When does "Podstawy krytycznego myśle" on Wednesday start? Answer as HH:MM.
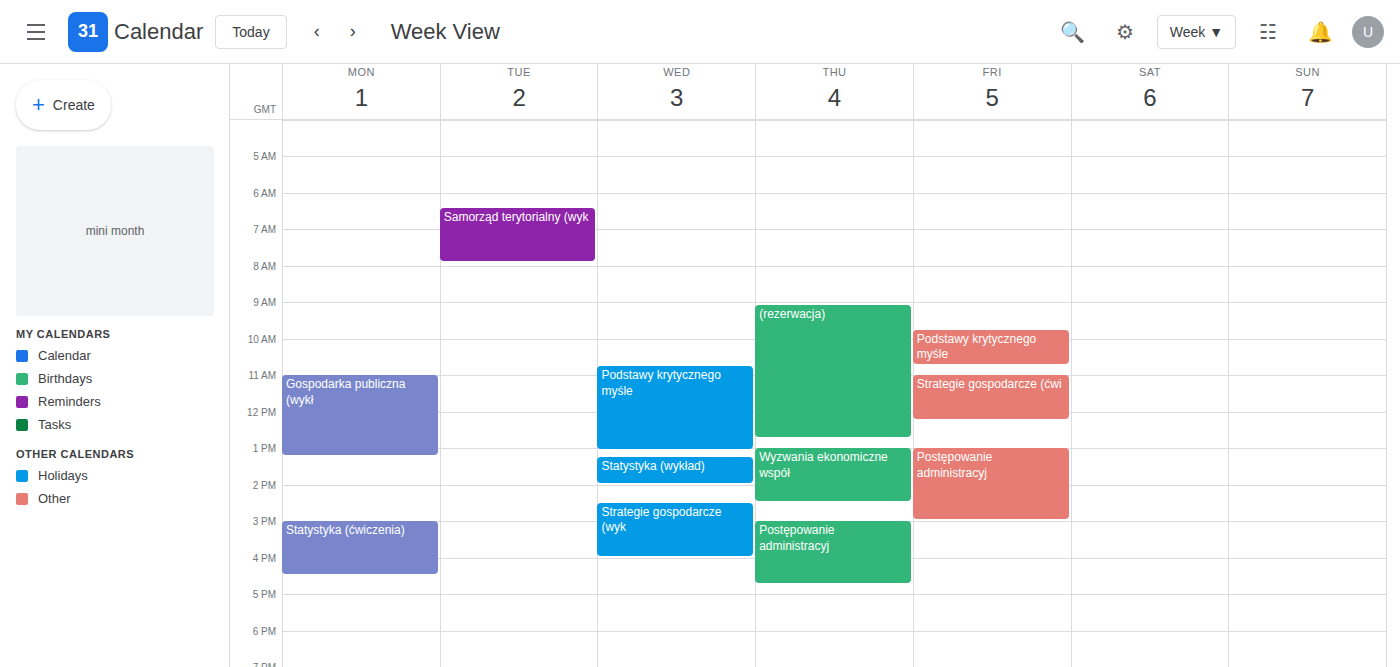
10:45